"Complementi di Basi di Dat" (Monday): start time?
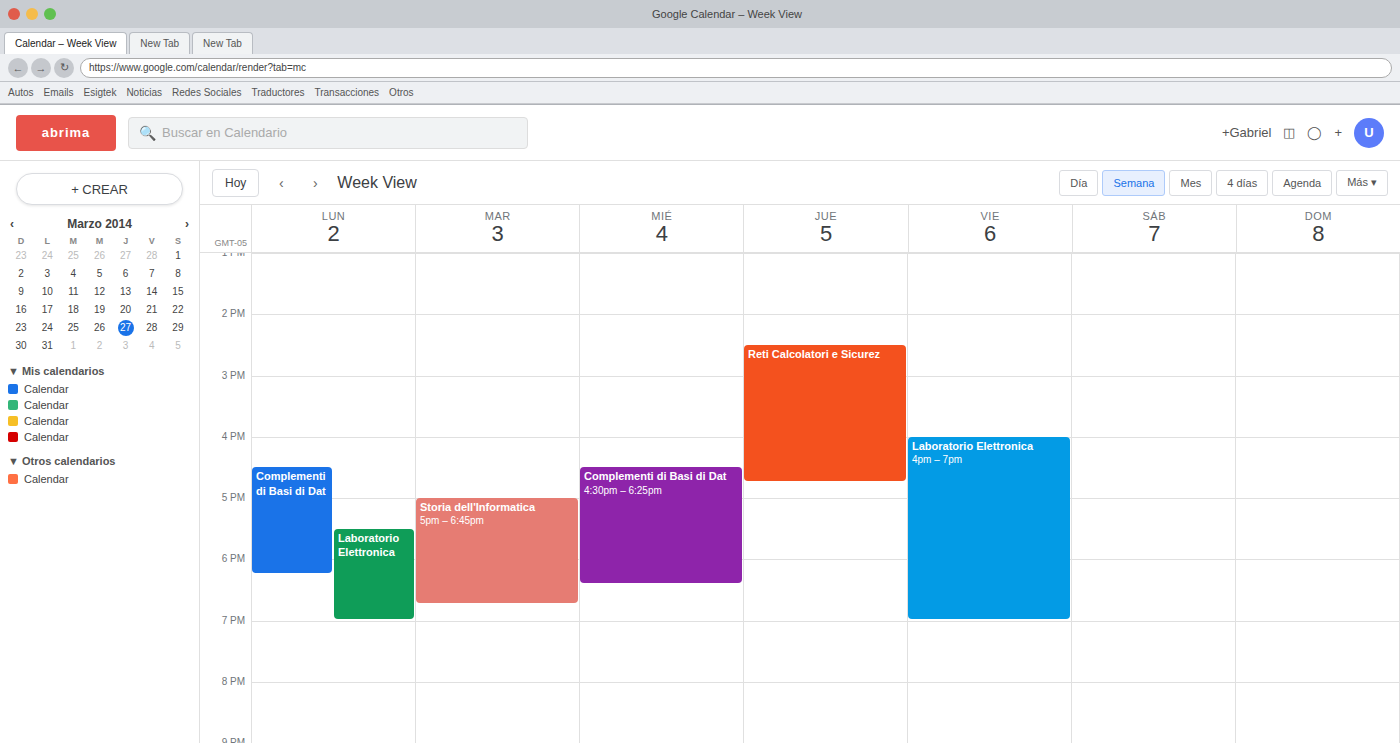
4:30 PM